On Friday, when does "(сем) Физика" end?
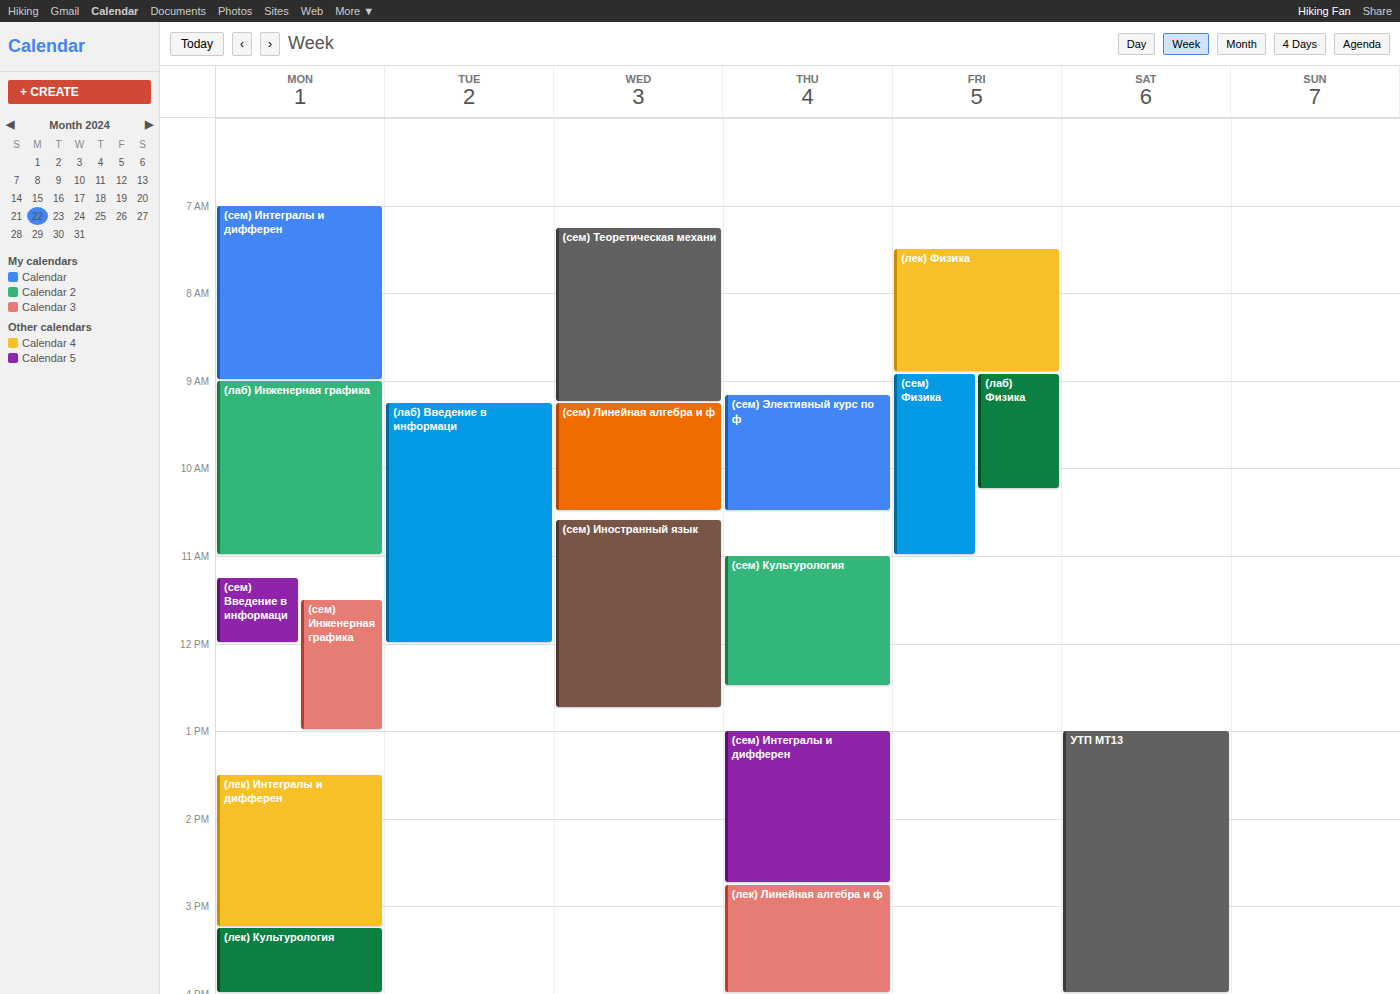
11:00 AM